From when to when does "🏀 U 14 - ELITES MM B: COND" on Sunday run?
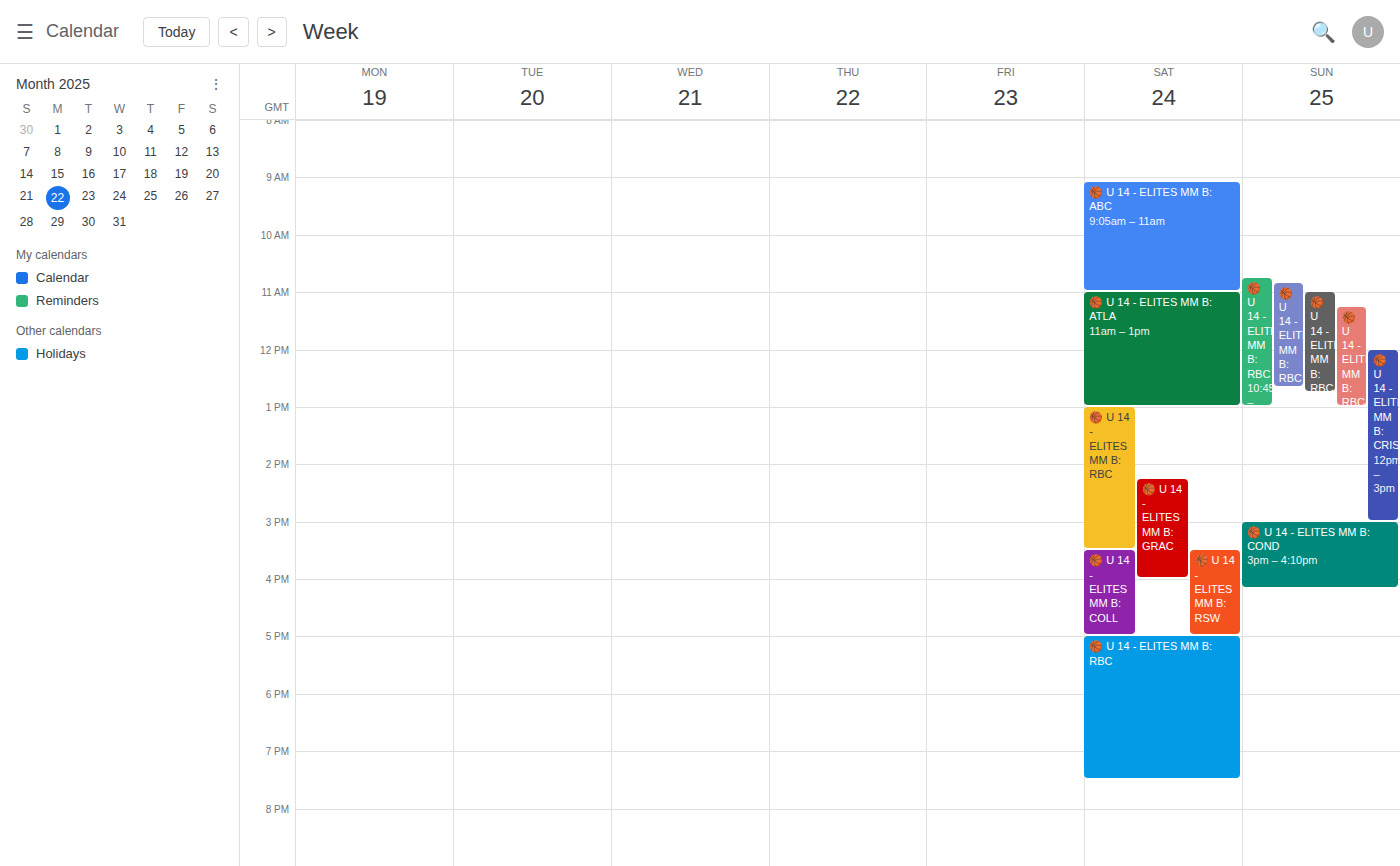
3:00 PM to 4:10 PM